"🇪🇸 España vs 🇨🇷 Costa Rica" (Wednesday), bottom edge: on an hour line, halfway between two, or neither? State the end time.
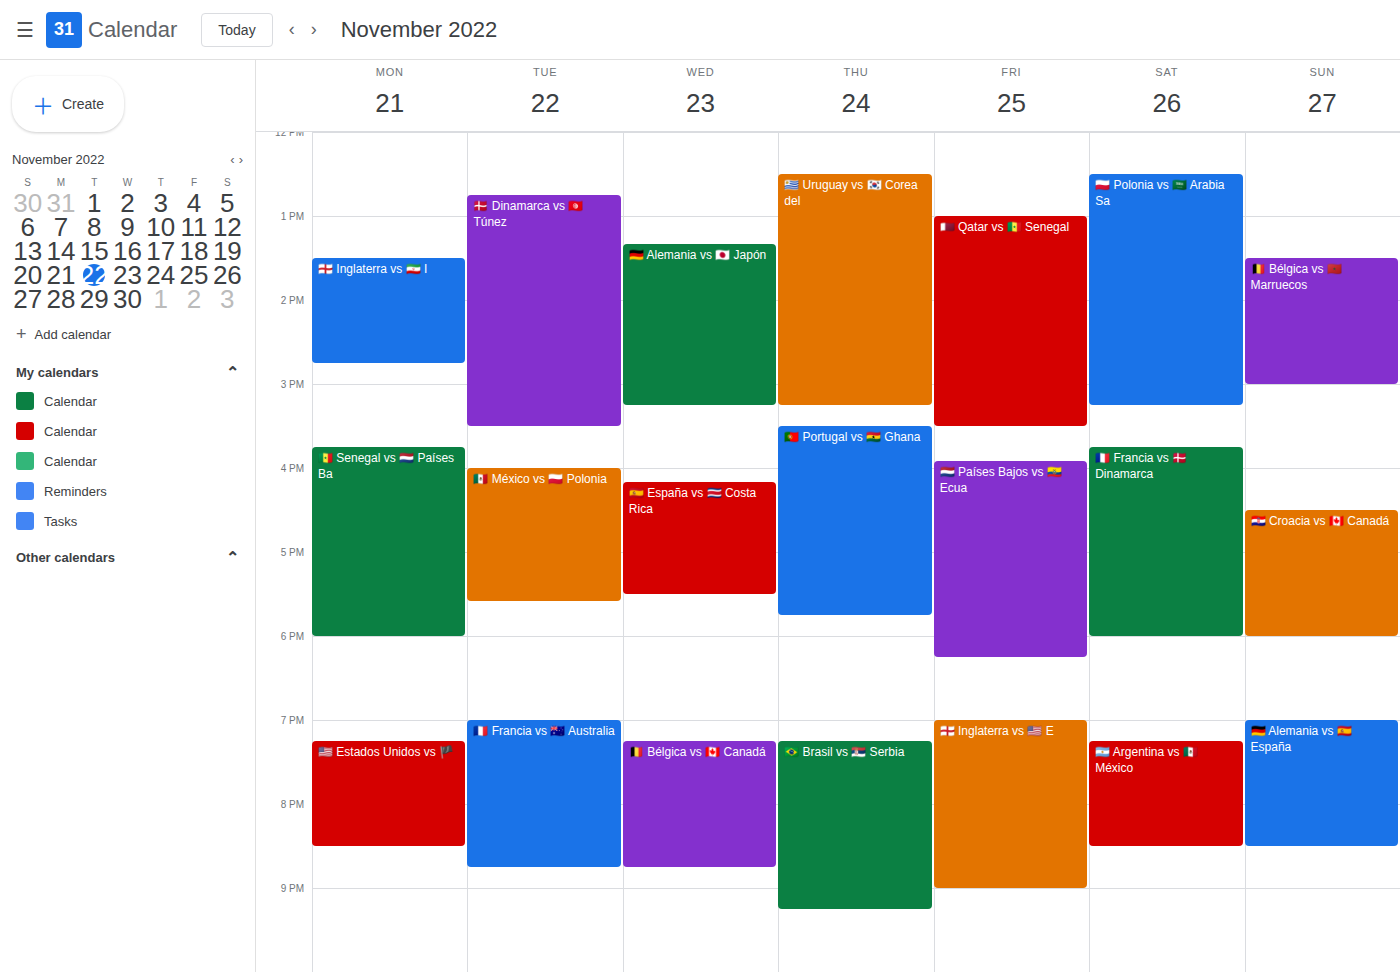
5:30 PM -- halfway between the 5 PM and 6 PM lines.